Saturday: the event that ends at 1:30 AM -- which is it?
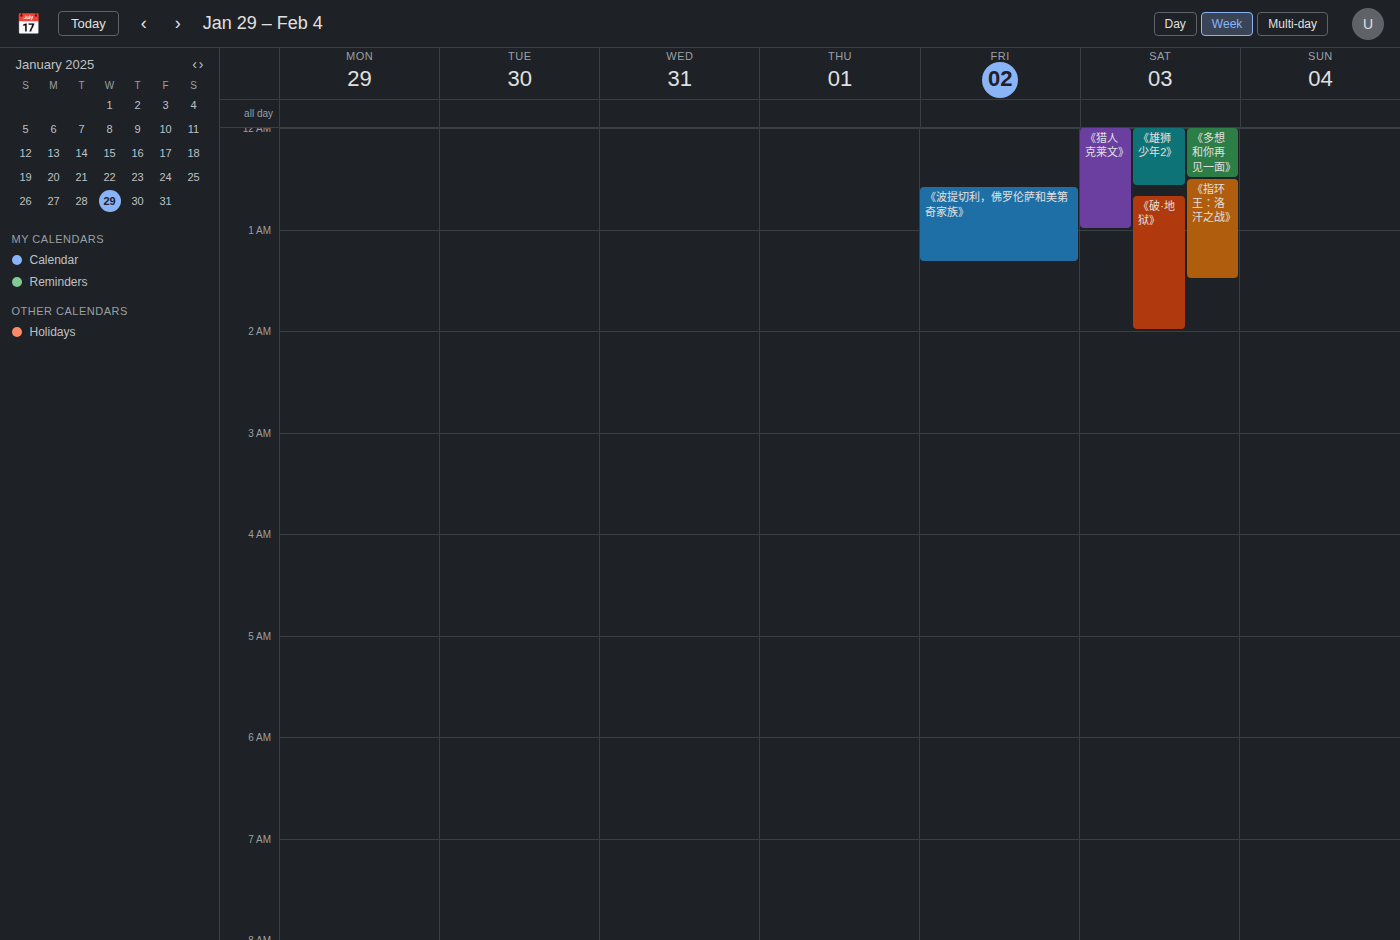
"《指环王：洛汗之战》"